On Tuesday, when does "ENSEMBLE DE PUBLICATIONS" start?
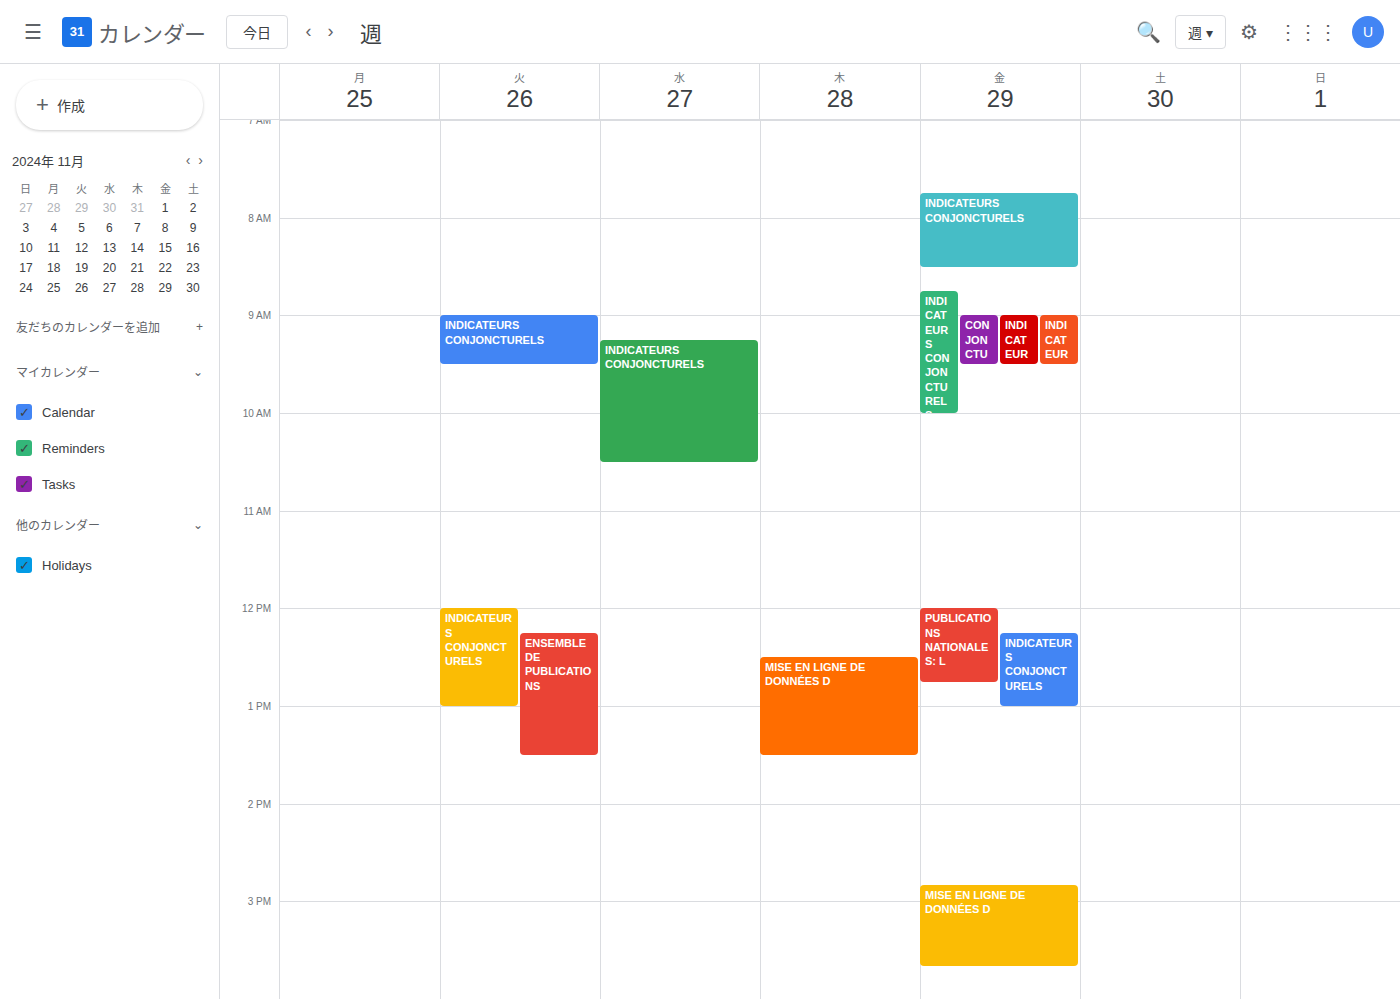
12:15